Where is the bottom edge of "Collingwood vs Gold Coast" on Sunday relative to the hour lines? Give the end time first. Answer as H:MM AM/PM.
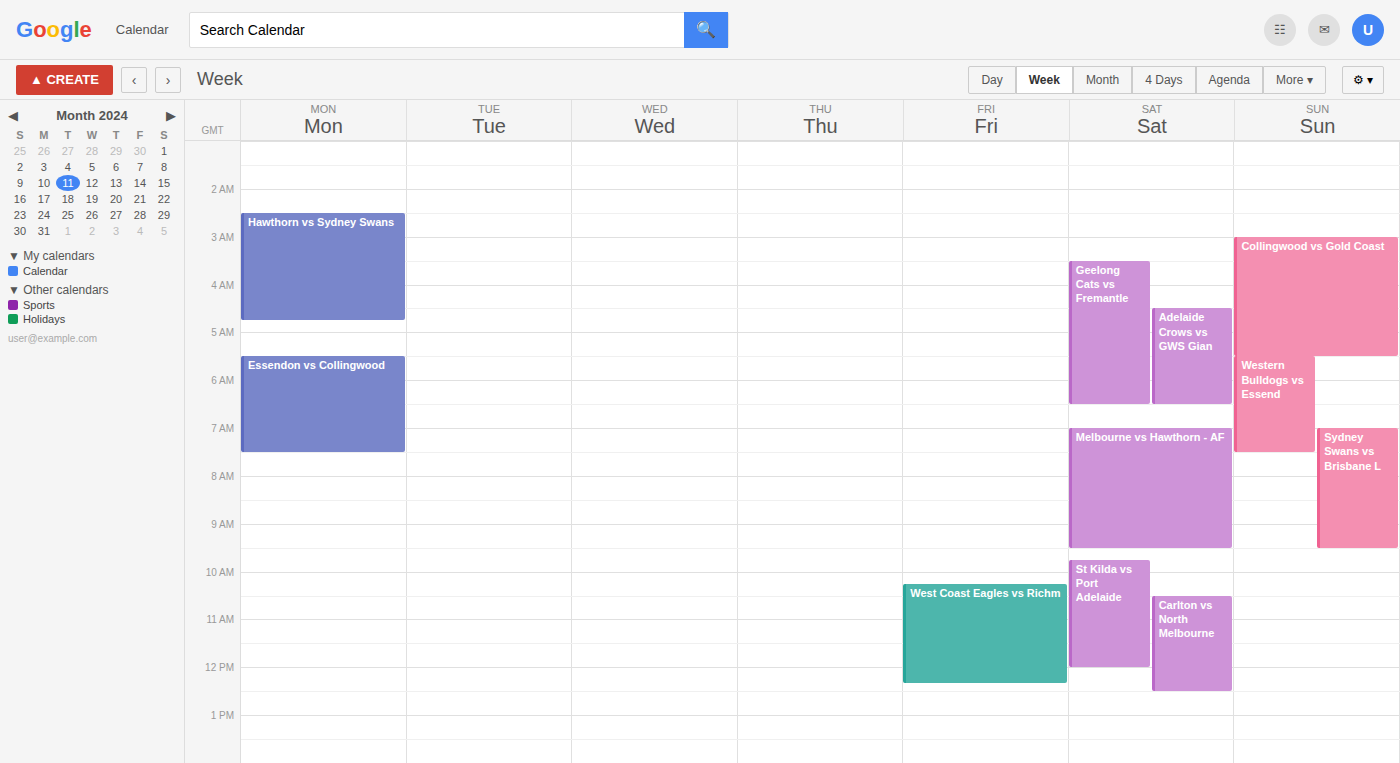
5:30 AM -- halfway between the 5 AM and 6 AM lines.